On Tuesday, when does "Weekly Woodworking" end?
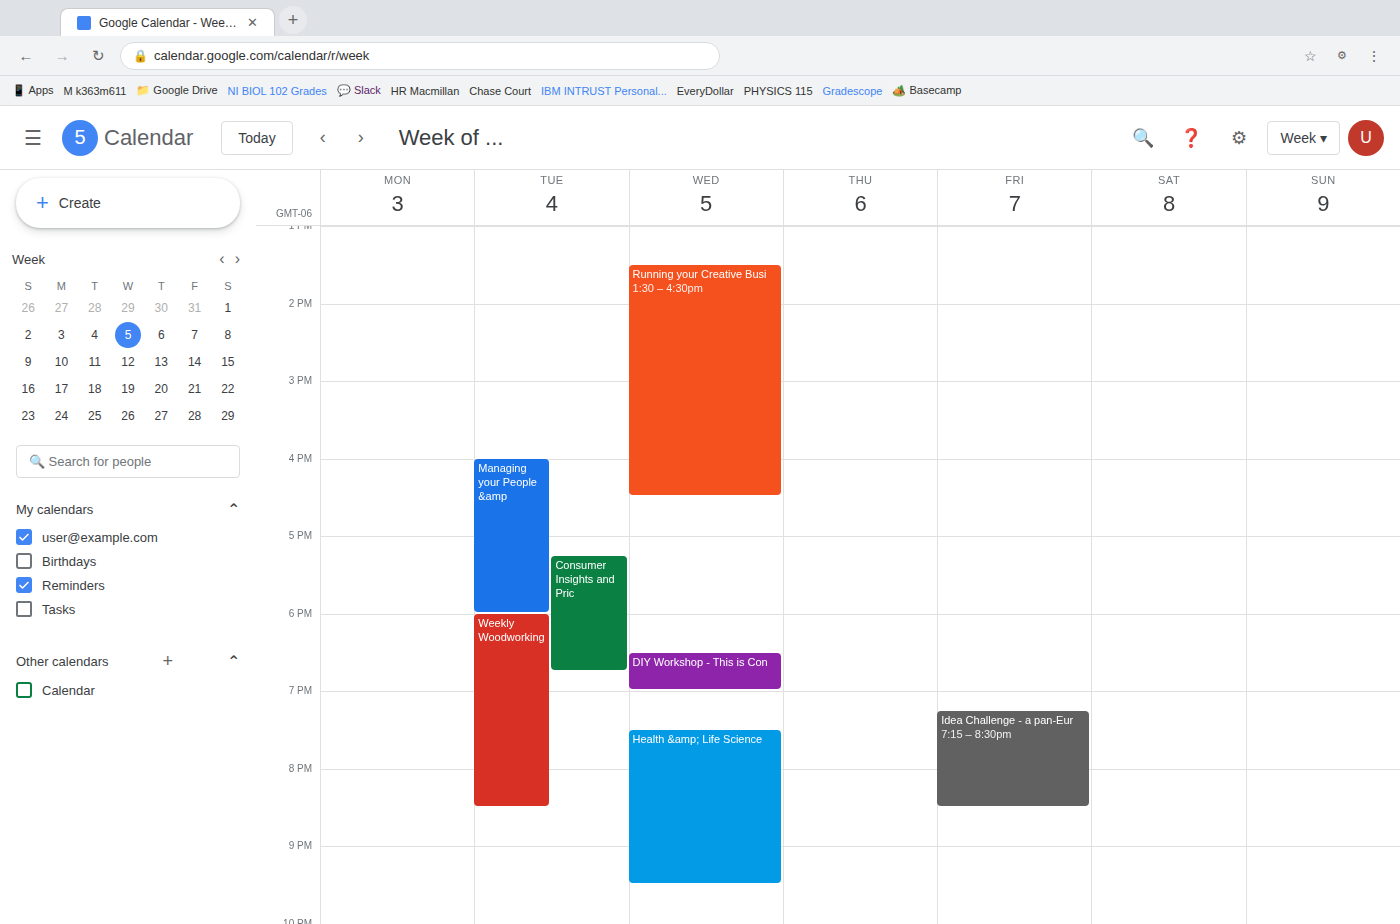
8:30 PM